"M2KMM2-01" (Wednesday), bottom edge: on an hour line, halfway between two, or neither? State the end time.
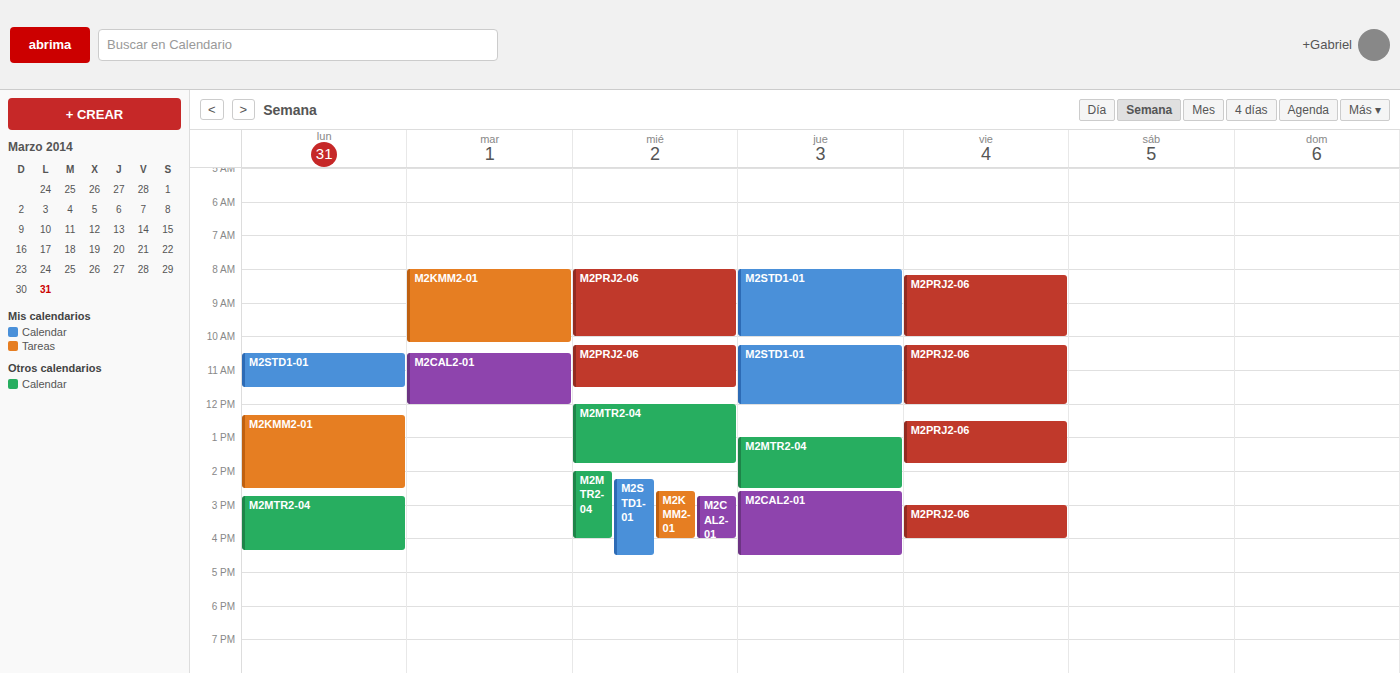
4:00 PM -- exactly on the 4 PM line.